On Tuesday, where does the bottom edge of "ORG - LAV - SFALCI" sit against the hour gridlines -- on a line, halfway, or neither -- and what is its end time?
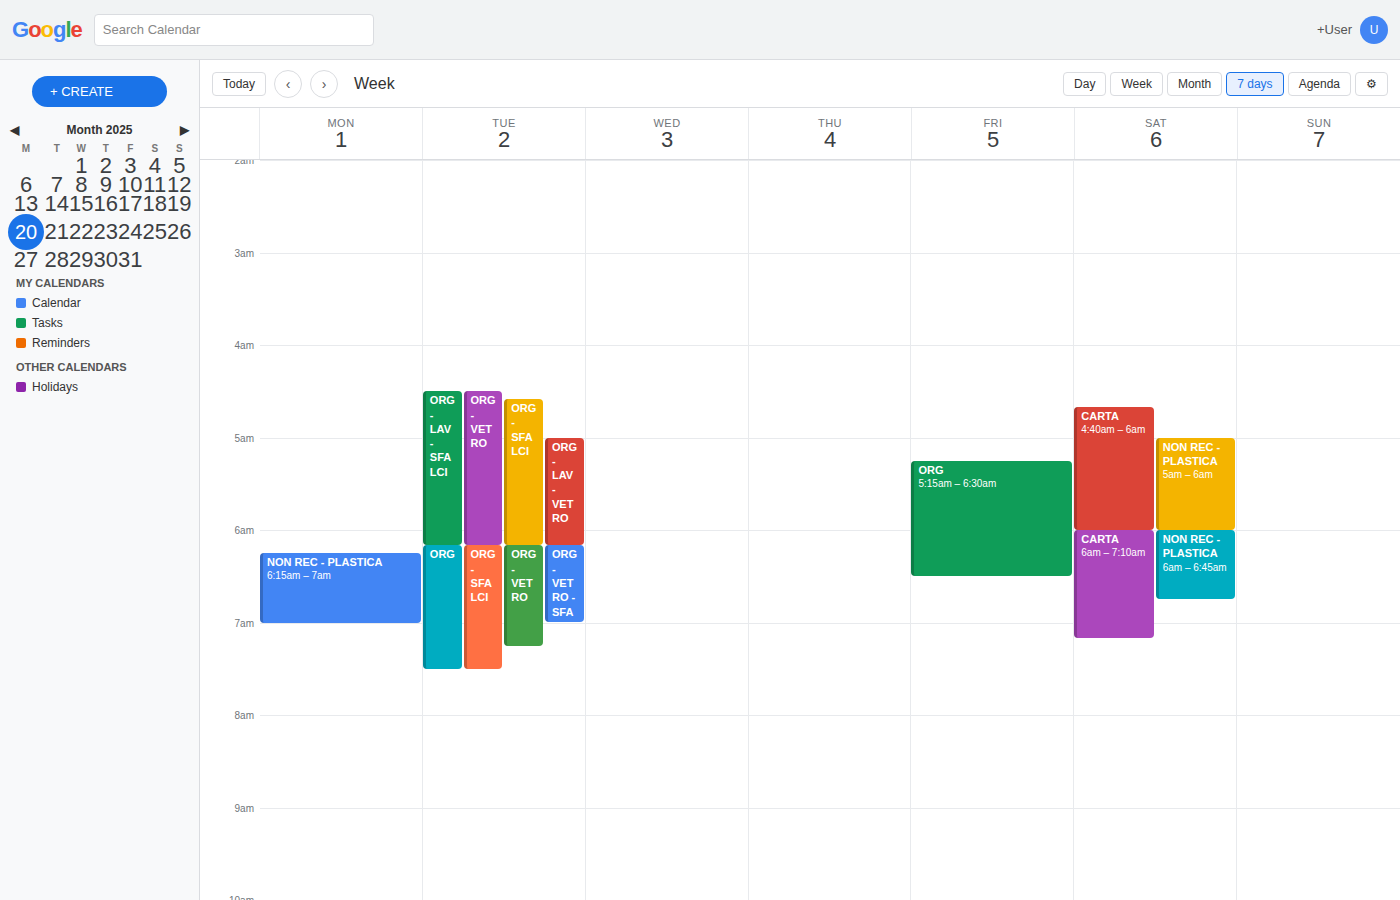
6:10 AM -- neither: 10 minutes below the 6 AM line and 50 minutes above the 7 AM line.